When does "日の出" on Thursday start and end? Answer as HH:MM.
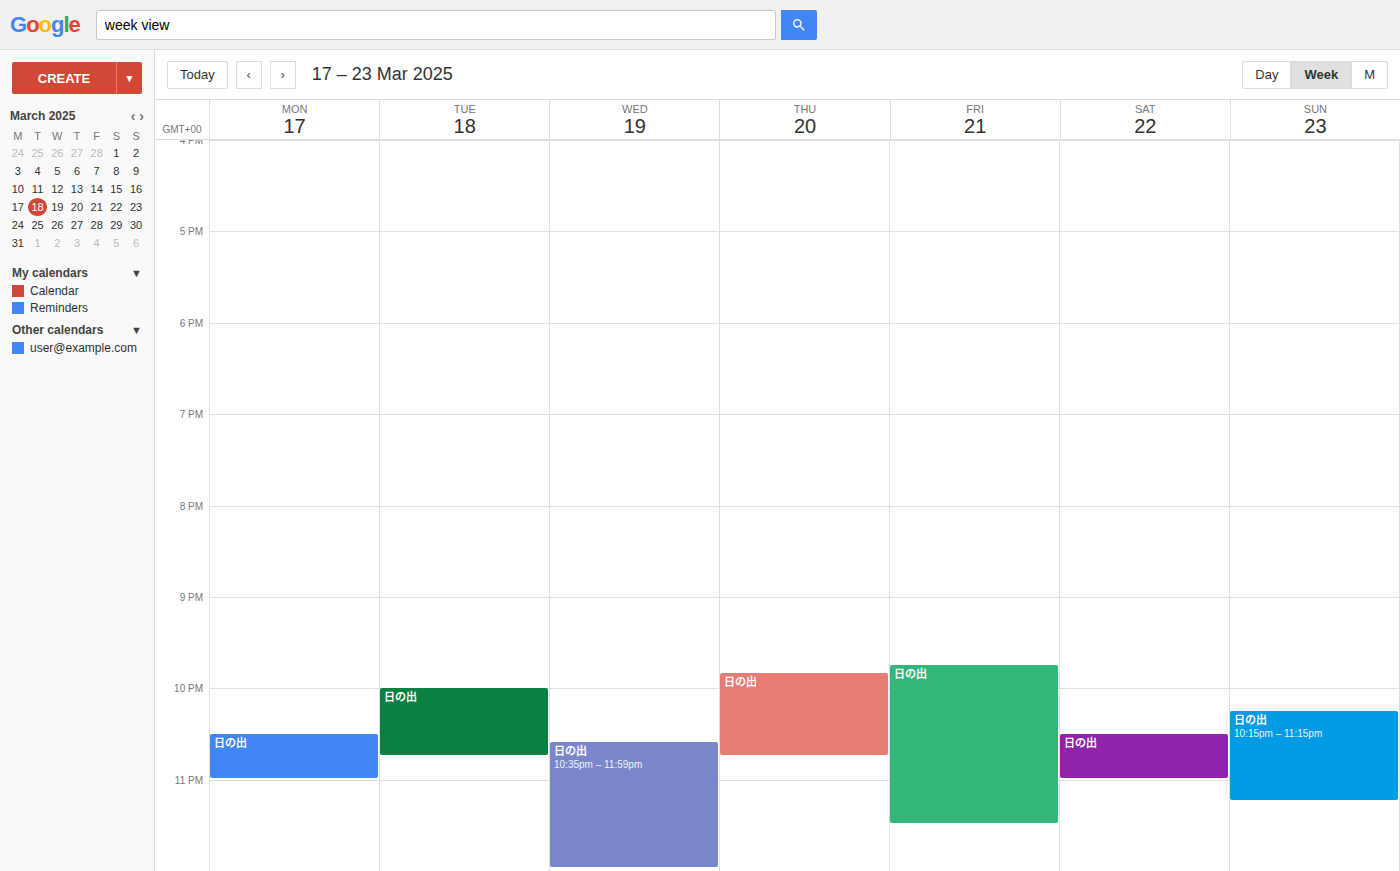
21:50 to 22:45